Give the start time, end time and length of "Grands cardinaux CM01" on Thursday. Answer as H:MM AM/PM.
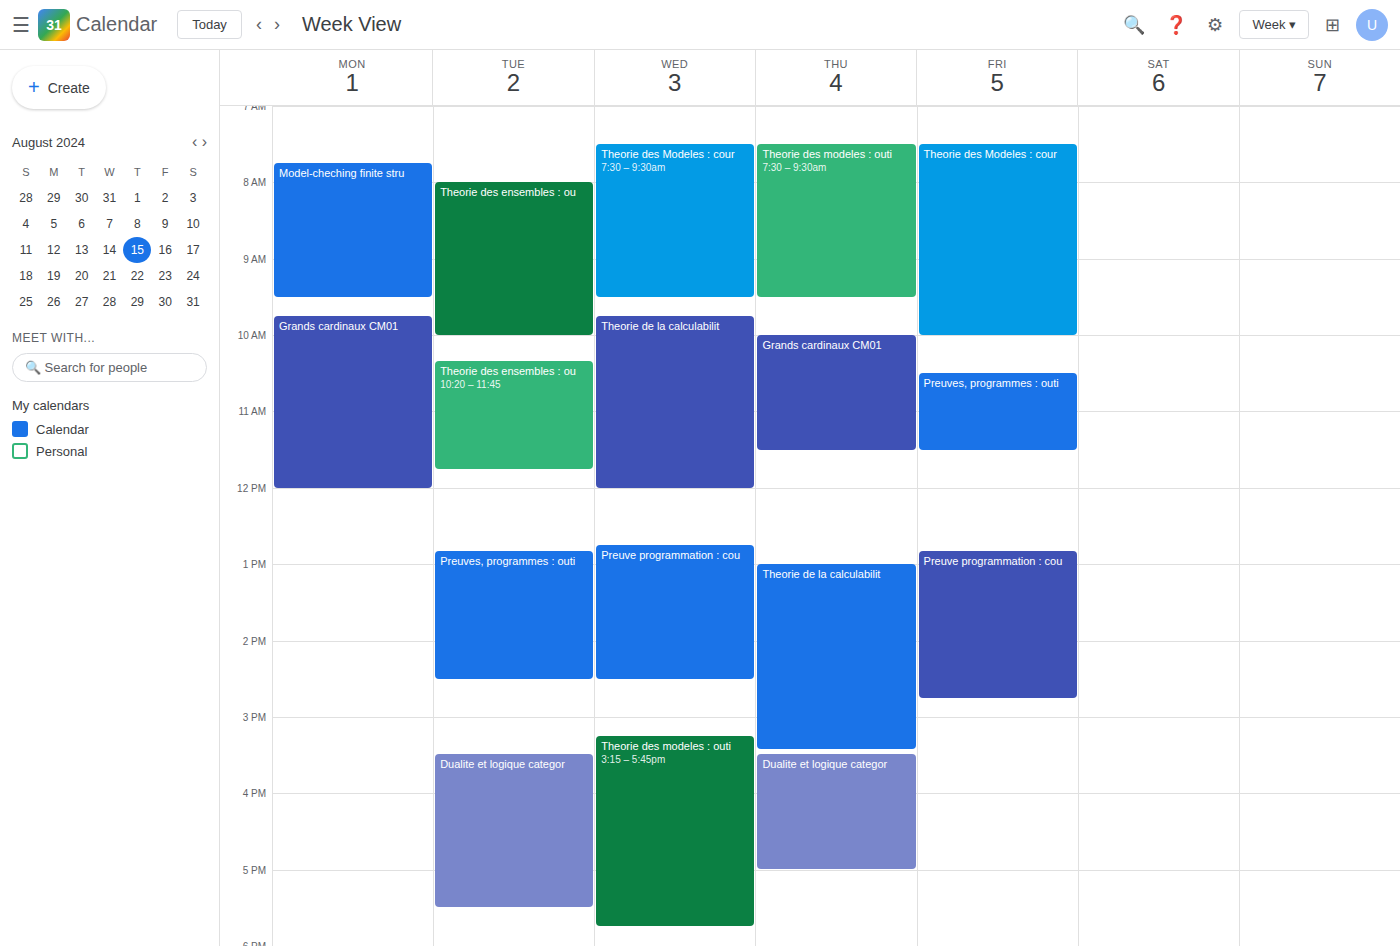
10:00 AM to 11:30 AM, 1 hour 30 minutes